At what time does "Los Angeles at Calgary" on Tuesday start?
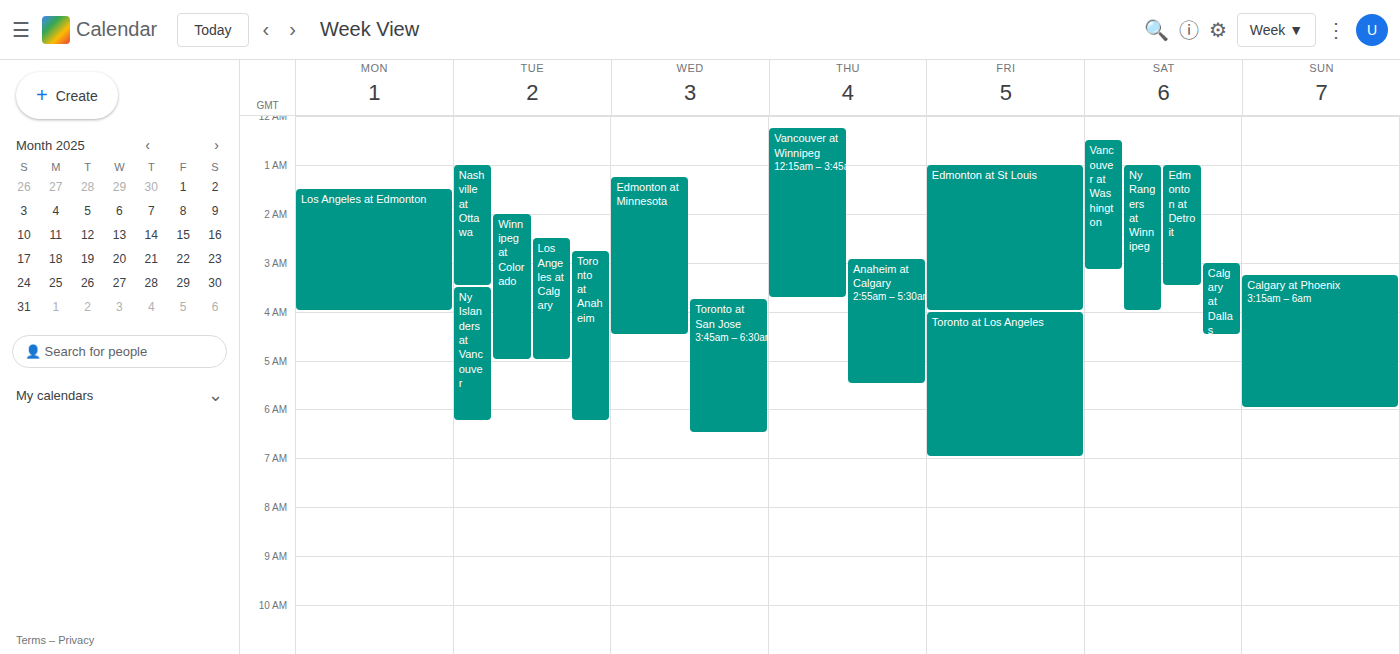
2:30 AM